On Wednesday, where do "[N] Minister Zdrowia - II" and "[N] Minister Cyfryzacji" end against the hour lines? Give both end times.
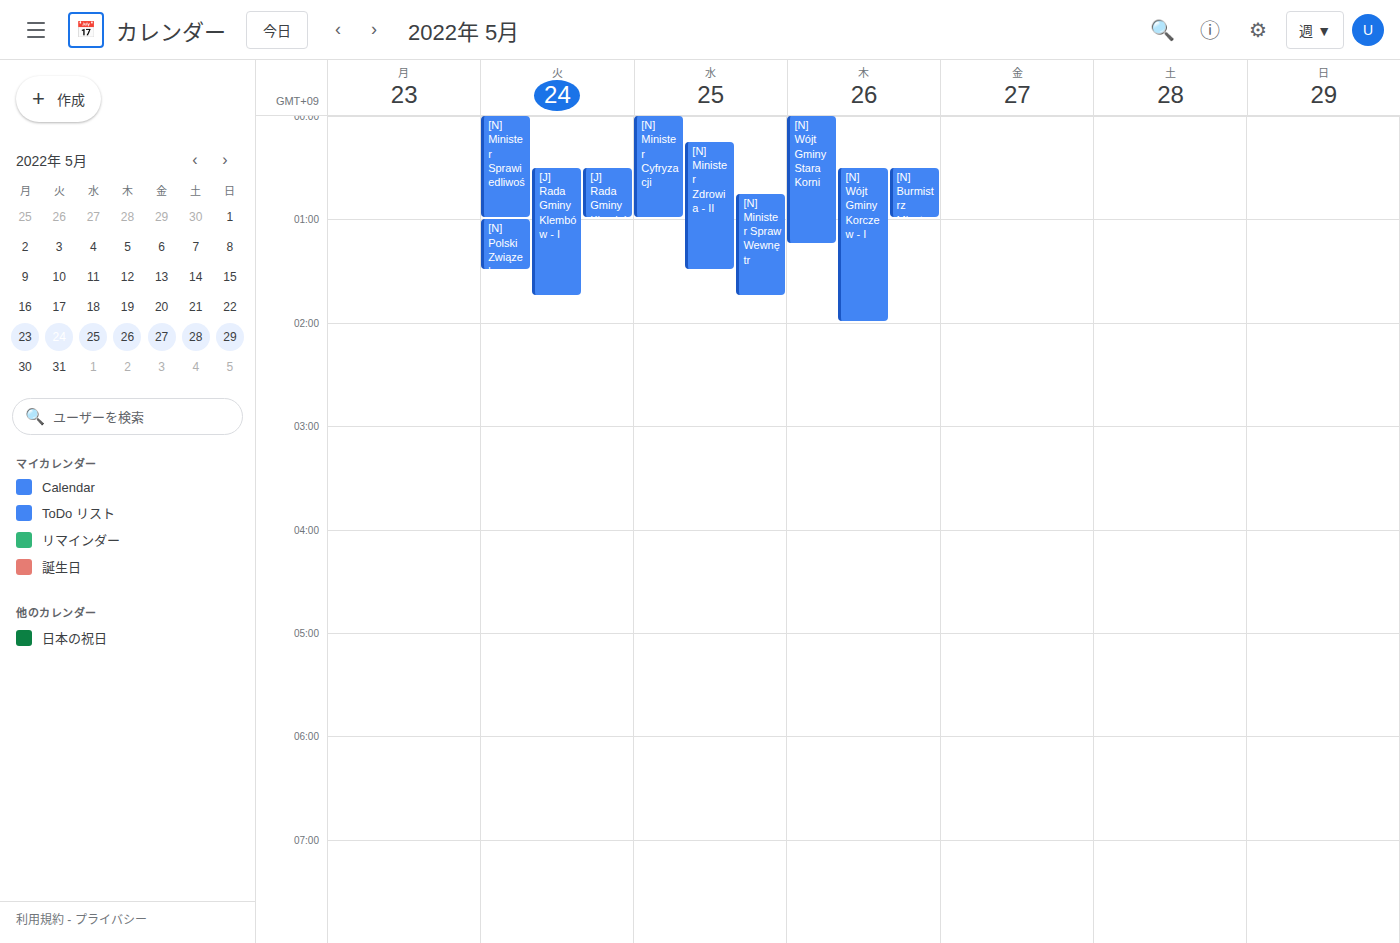
"[N] Minister Zdrowia - II": 1:30 AM, halfway between the 1 AM and 2 AM lines. "[N] Minister Cyfryzacji": 1:00 AM, exactly on the 1 AM line.